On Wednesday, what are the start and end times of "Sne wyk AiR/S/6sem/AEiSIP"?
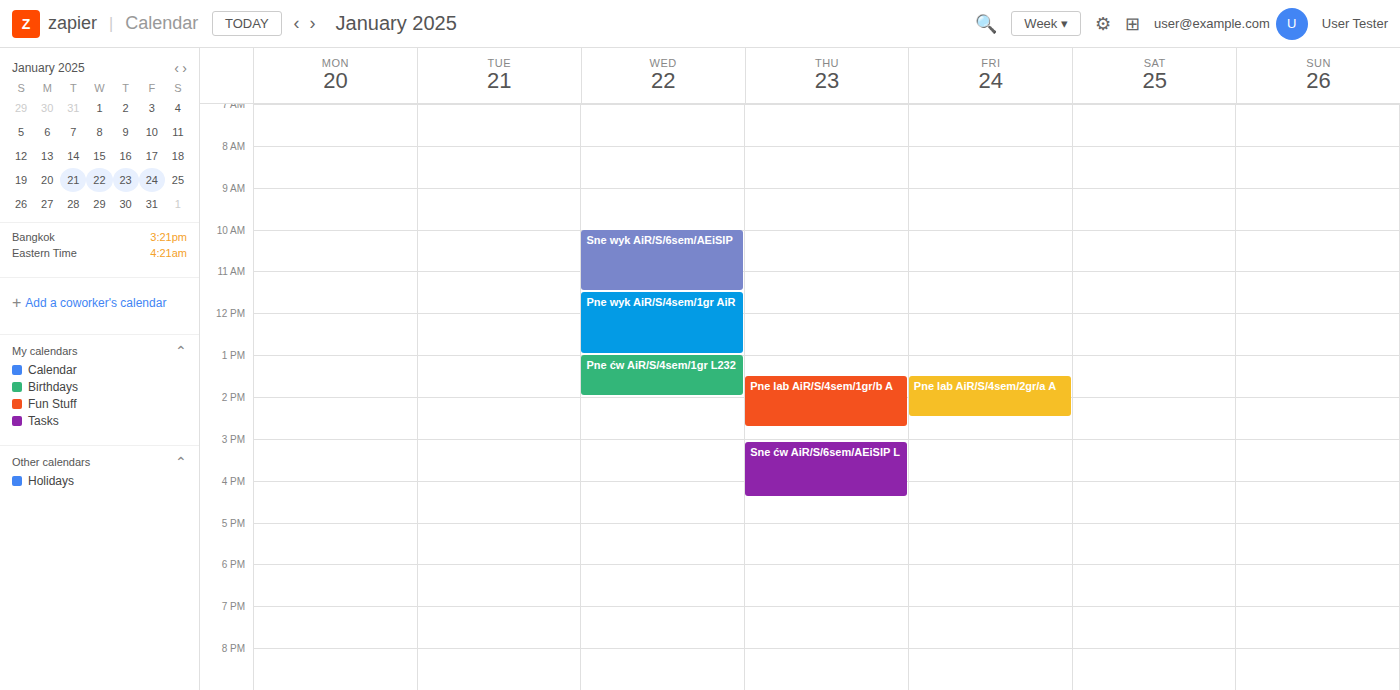
10:00 AM to 11:30 AM